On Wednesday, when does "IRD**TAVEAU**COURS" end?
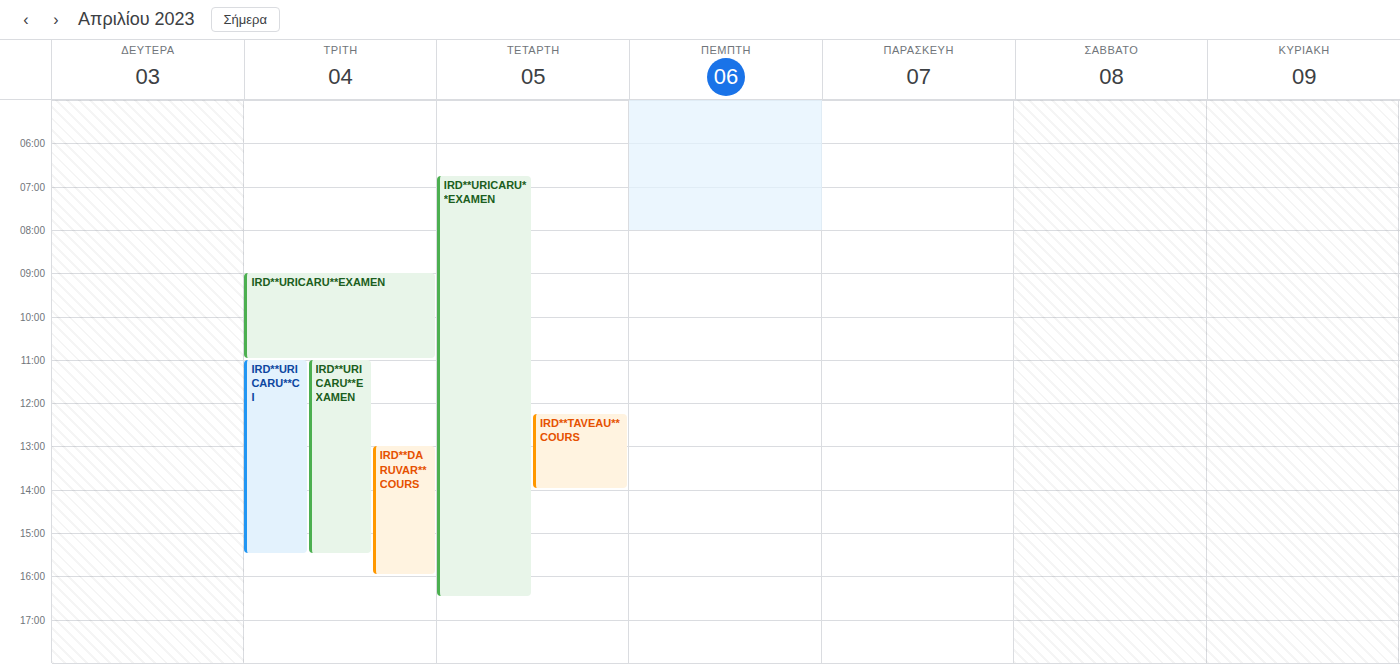
2:00 PM